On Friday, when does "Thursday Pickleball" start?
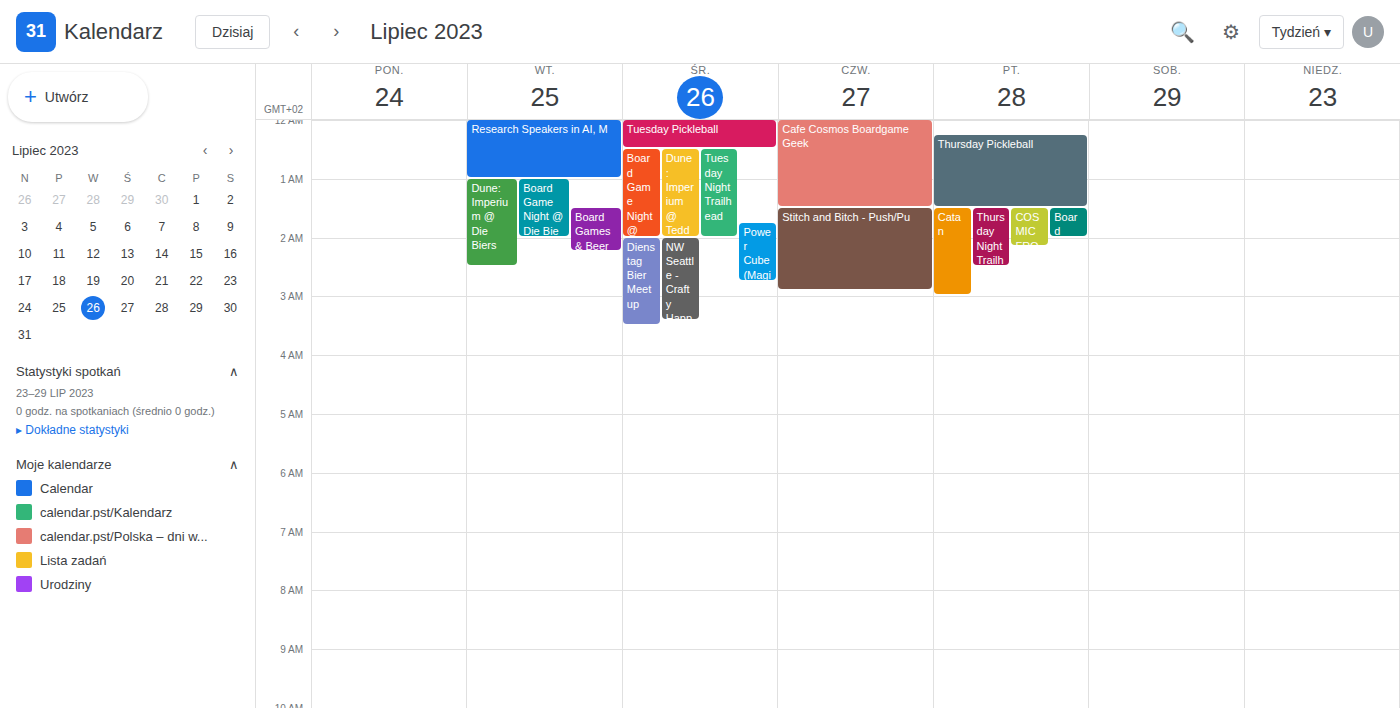
12:15 AM